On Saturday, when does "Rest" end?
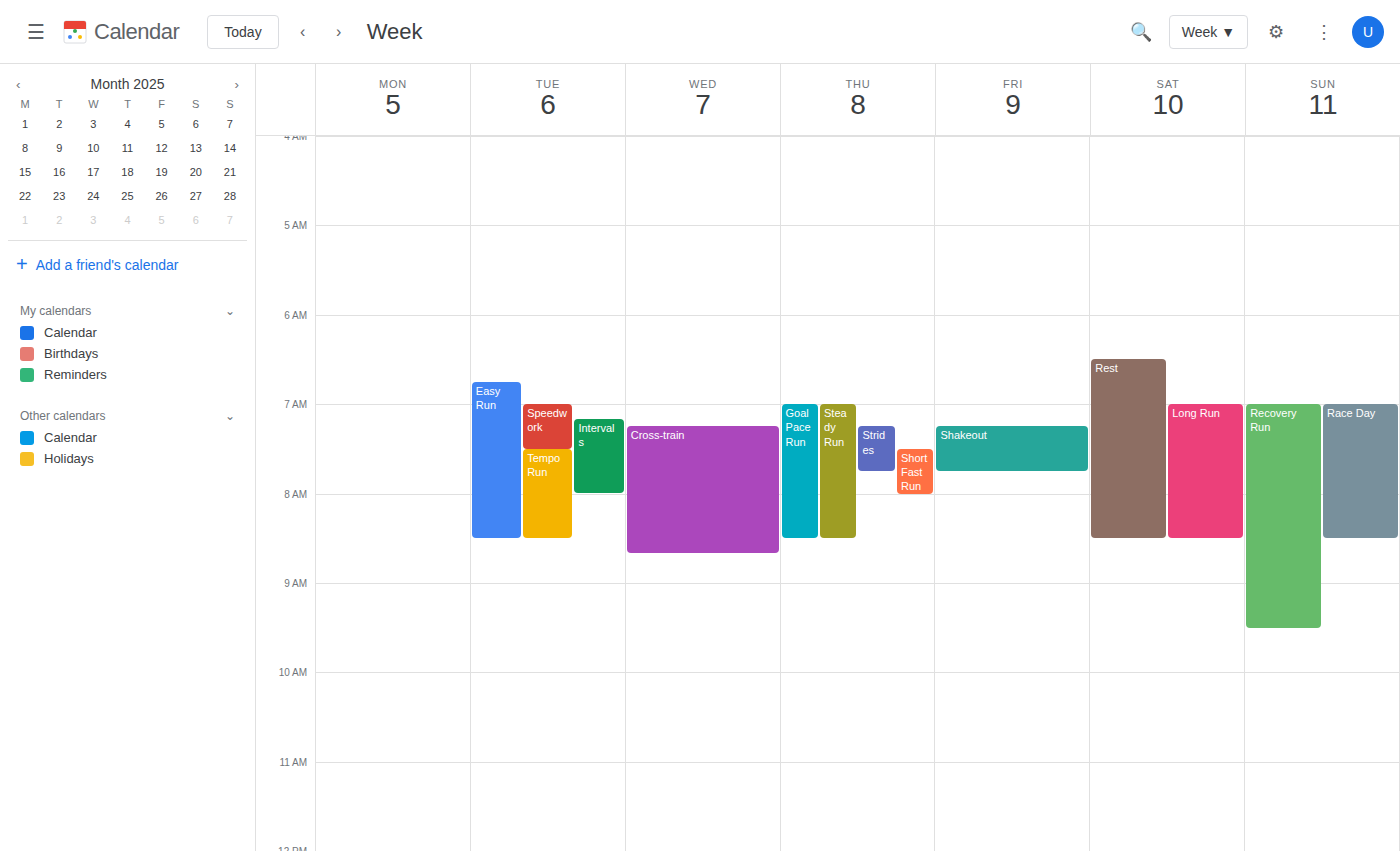
08:30